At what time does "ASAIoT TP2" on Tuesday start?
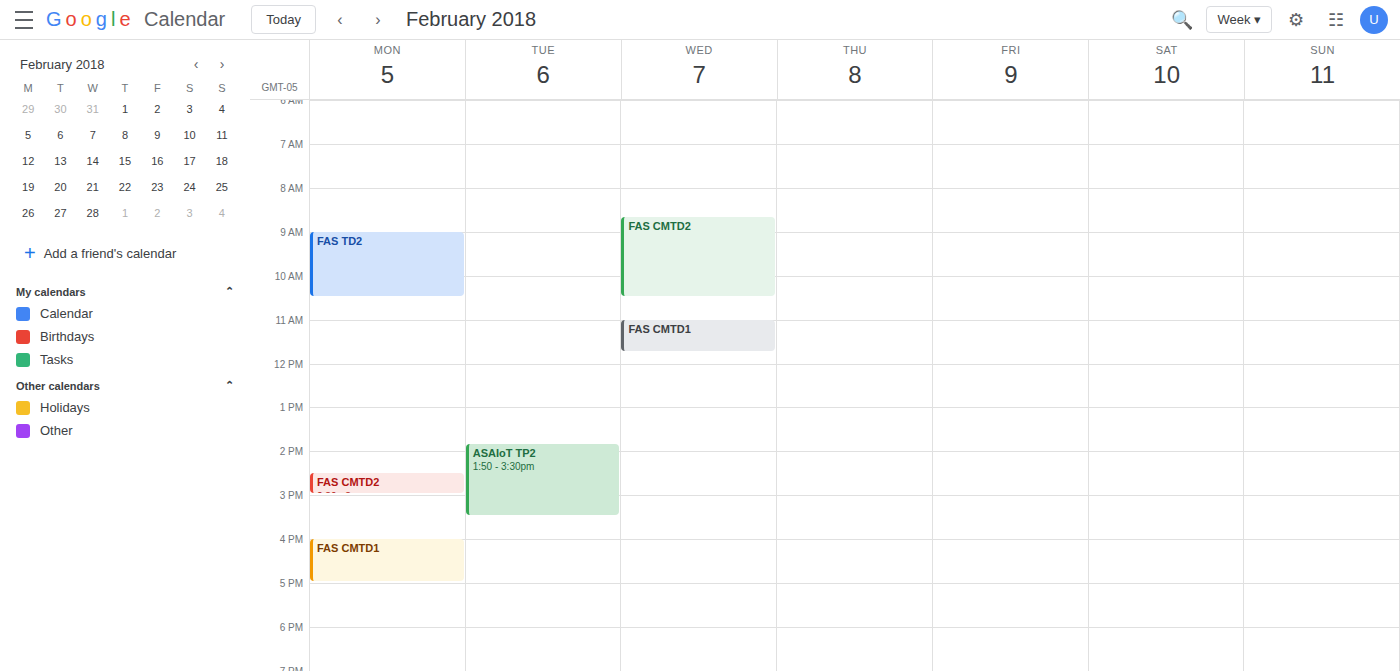
1:50 PM